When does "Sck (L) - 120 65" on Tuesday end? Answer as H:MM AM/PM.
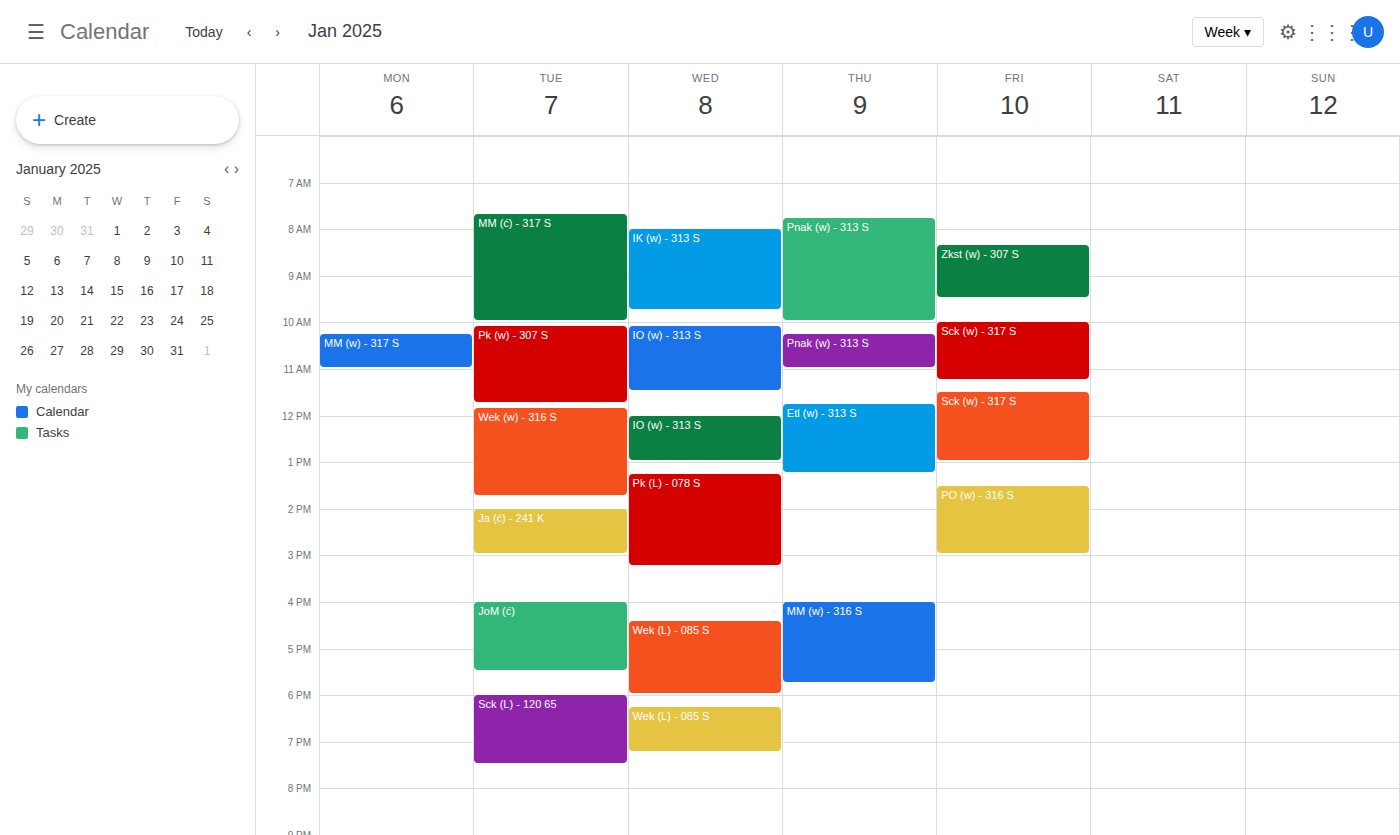
7:30 PM